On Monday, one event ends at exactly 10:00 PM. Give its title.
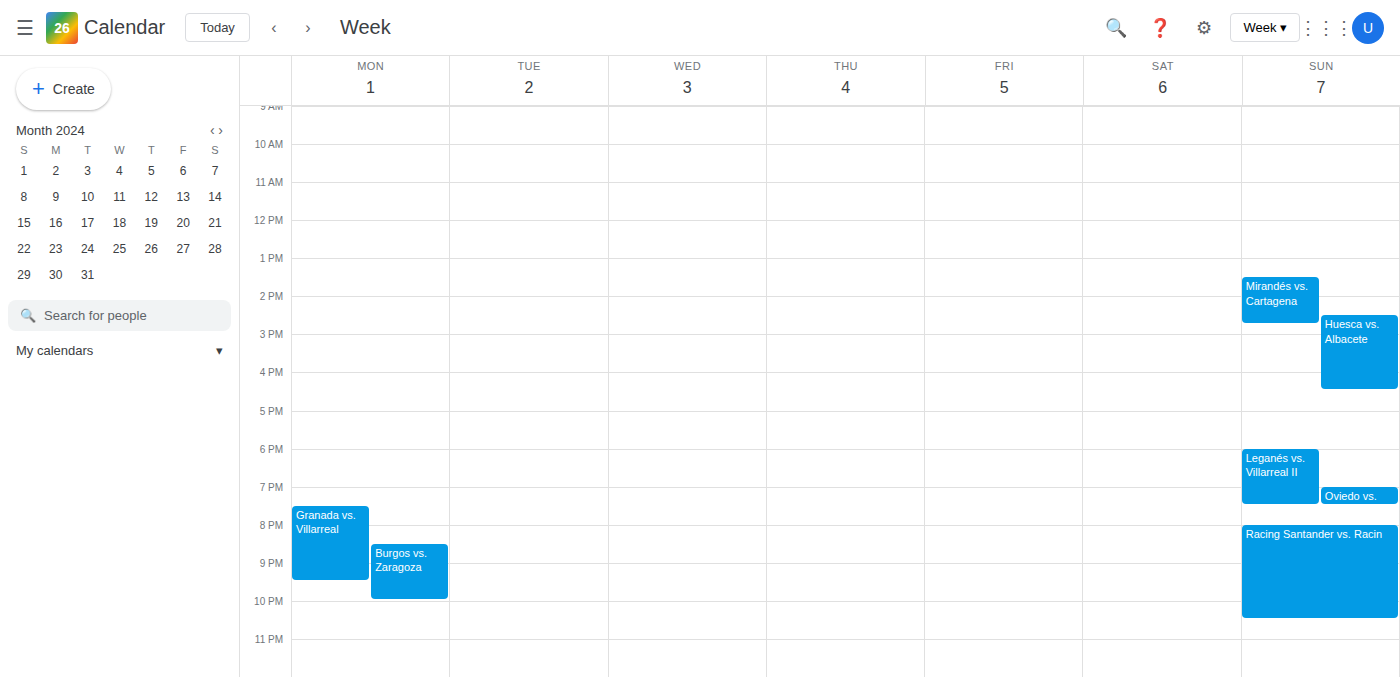
"Burgos vs. Zaragoza"